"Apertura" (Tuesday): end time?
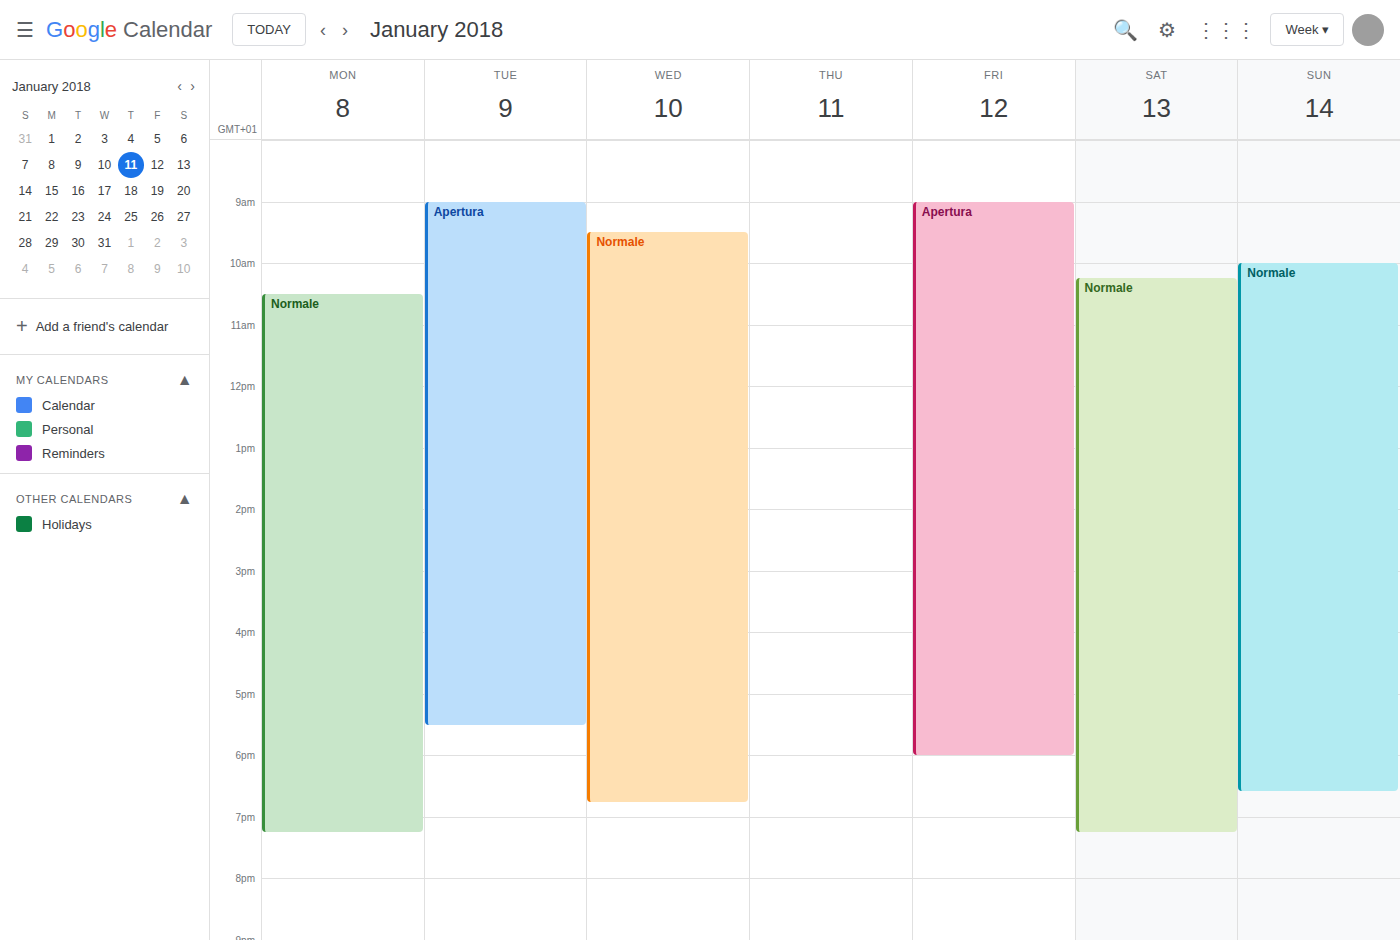
5:30 PM